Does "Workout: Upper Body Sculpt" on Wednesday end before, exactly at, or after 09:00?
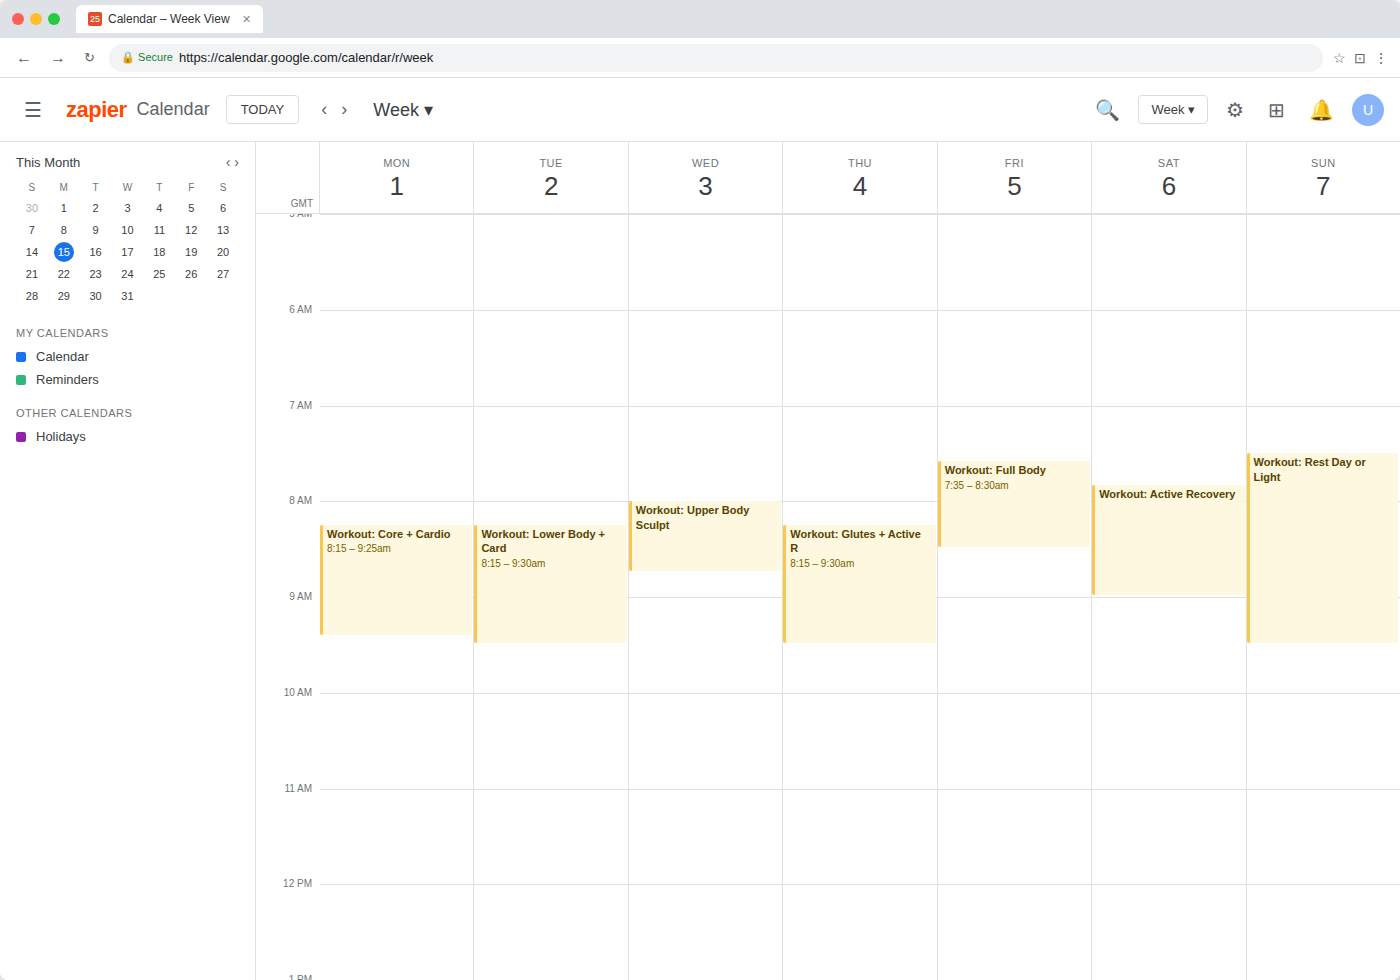
08:45 -- before 09:00, 15 minutes above the 09:00 line.